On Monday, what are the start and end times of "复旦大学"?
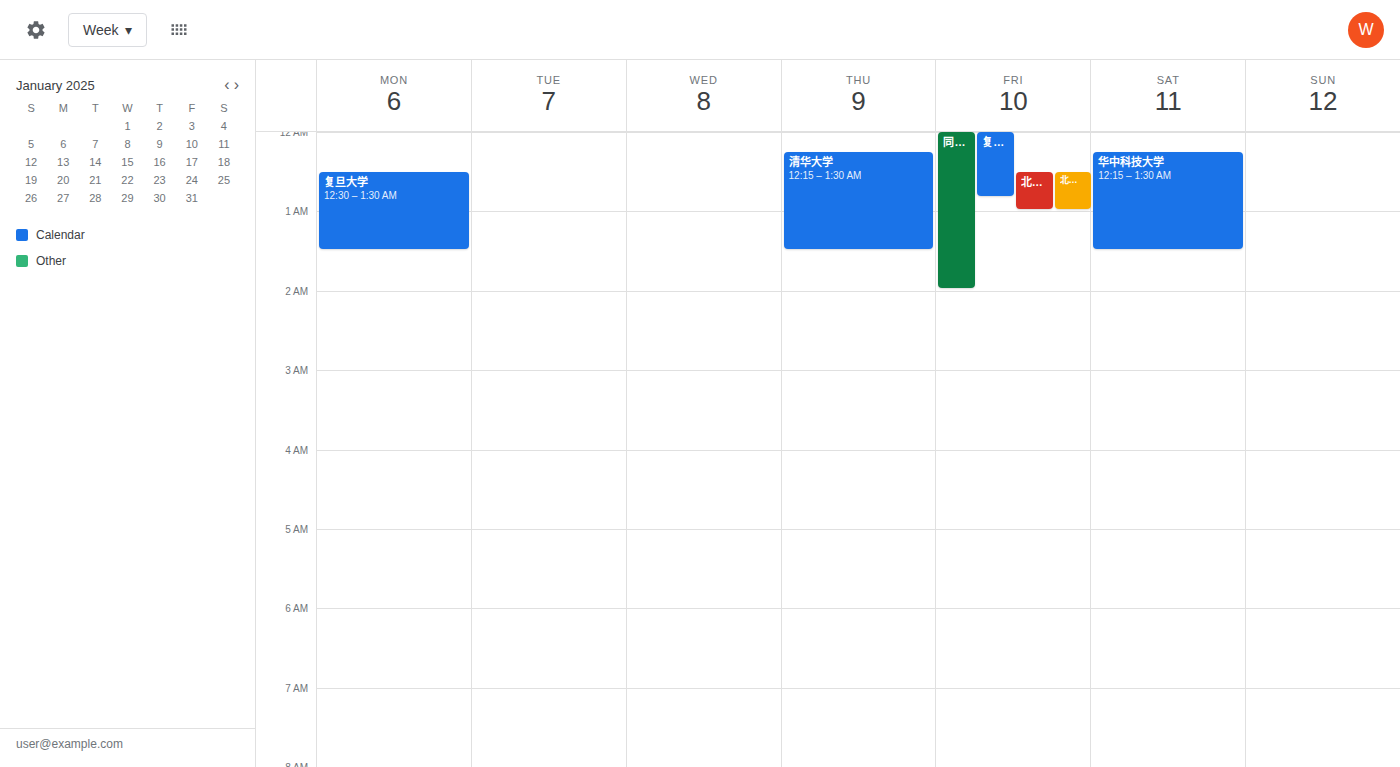
00:30 to 01:30